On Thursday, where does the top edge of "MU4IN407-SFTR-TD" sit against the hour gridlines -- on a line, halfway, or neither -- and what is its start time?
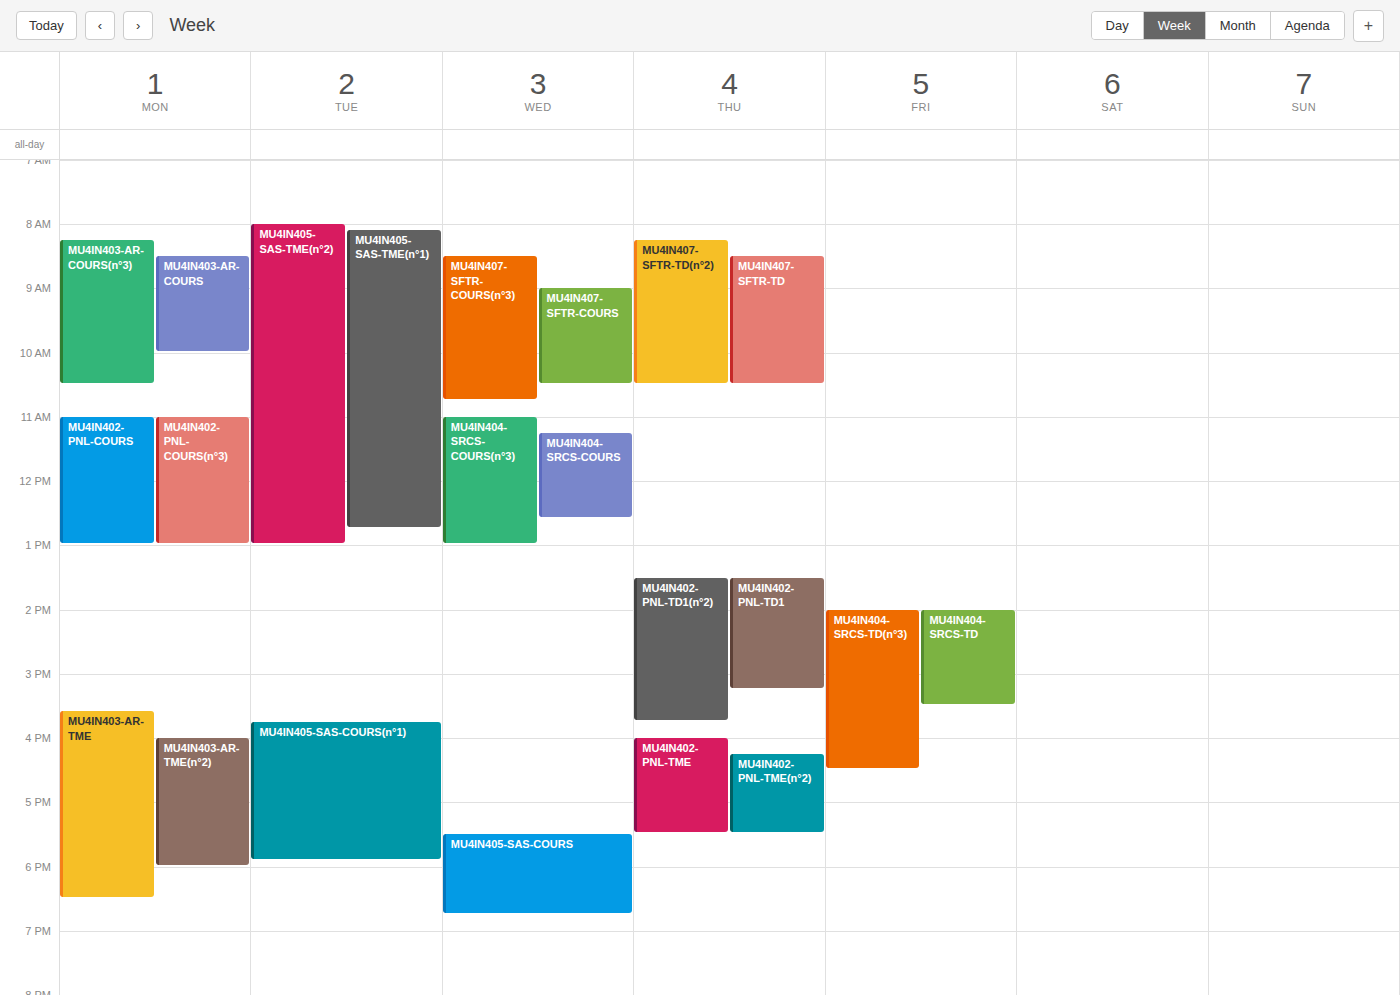
8:30 AM -- halfway between the 8 AM and 9 AM lines.